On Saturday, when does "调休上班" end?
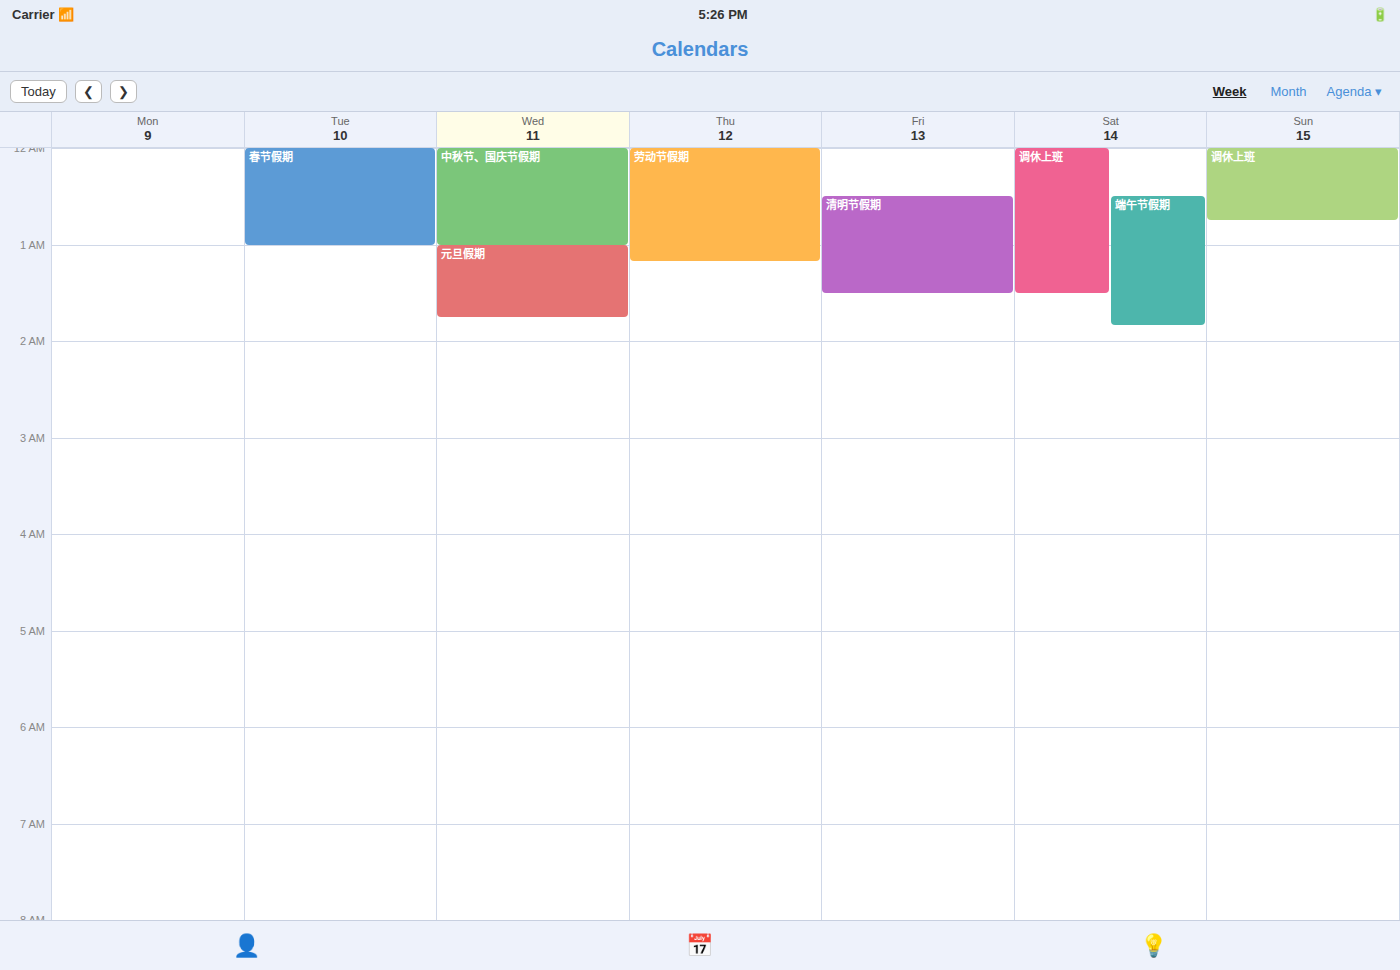
1:30 AM